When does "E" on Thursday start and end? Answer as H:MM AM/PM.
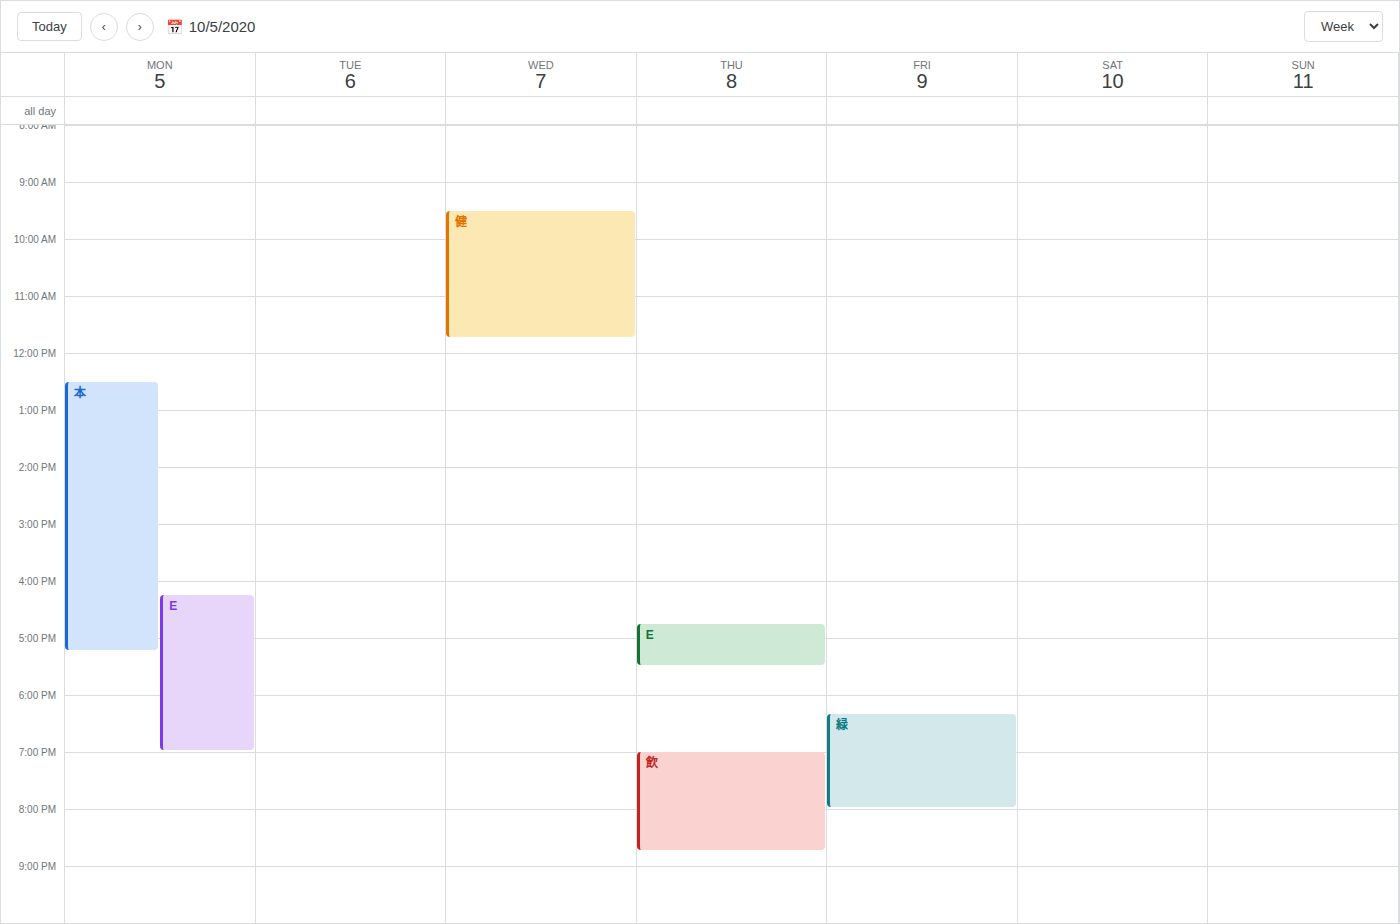
4:45 PM to 5:30 PM